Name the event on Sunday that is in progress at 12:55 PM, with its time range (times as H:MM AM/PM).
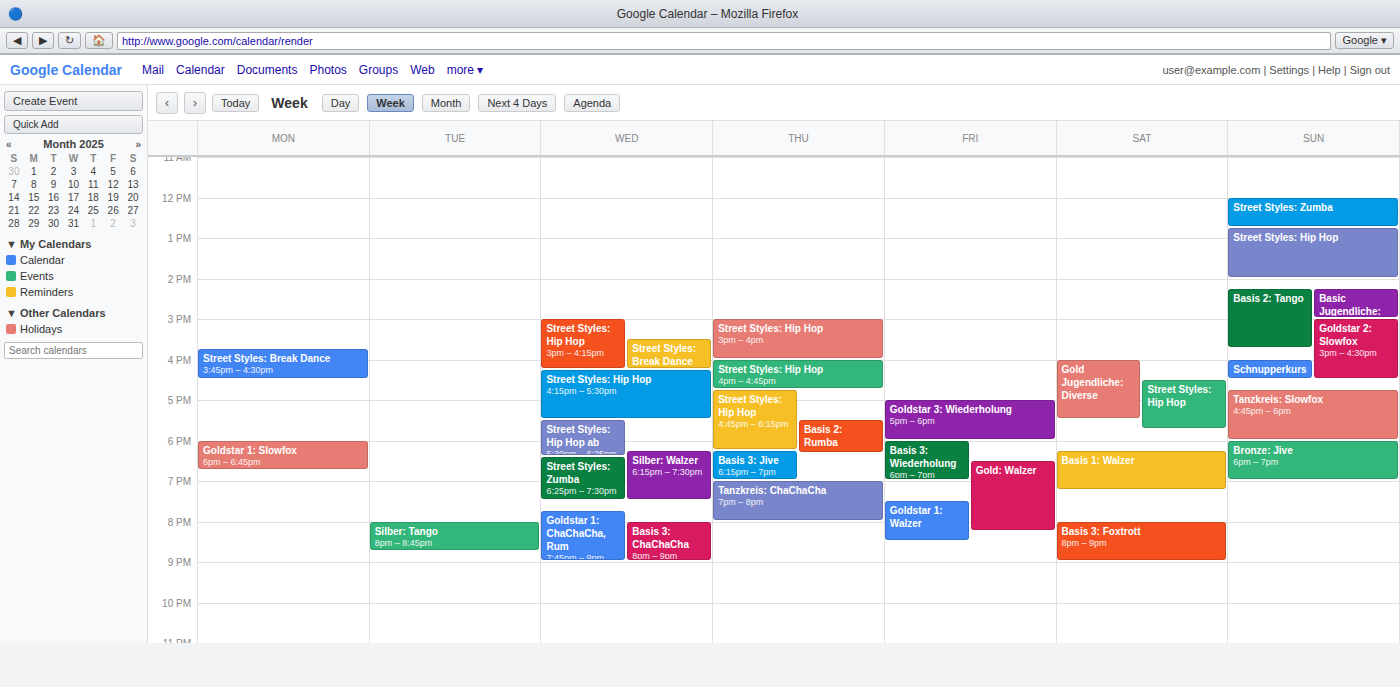
"Street Styles: Hip Hop", 12:45 PM to 2:00 PM